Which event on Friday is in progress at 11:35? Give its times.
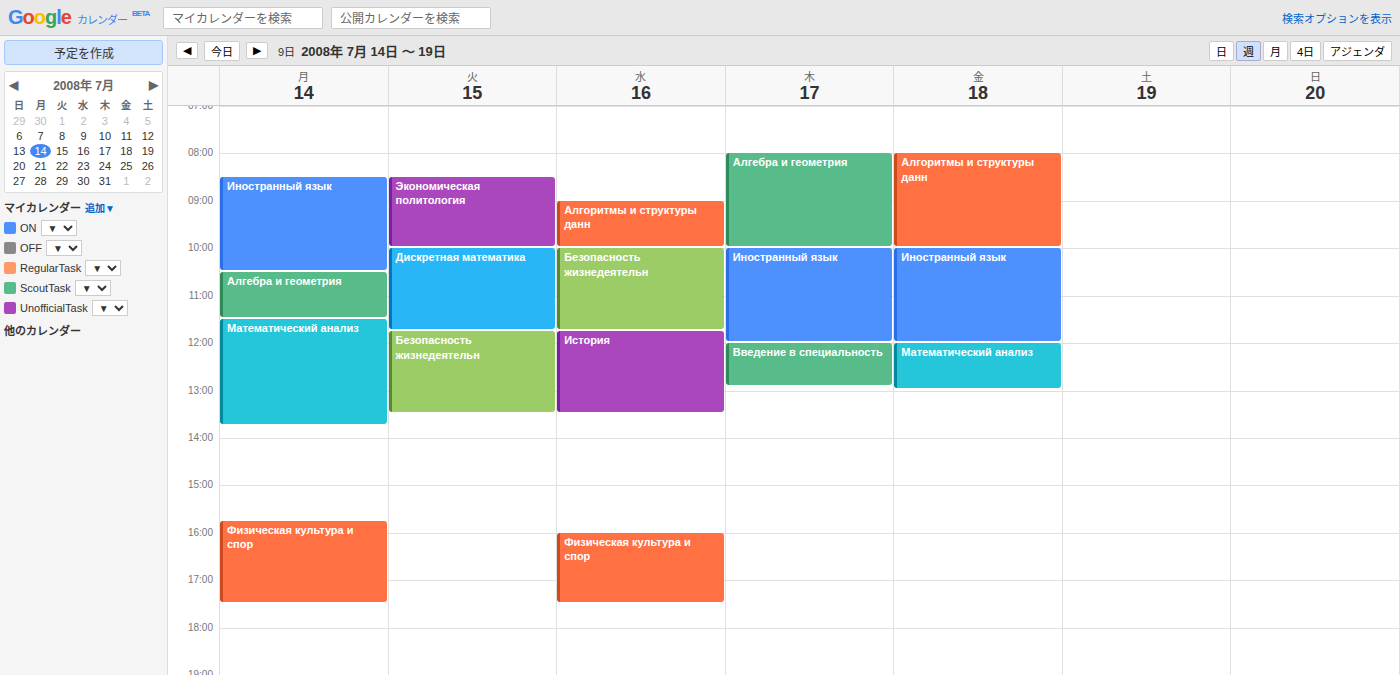
"Иностранный язык", 10:00 to 12:00